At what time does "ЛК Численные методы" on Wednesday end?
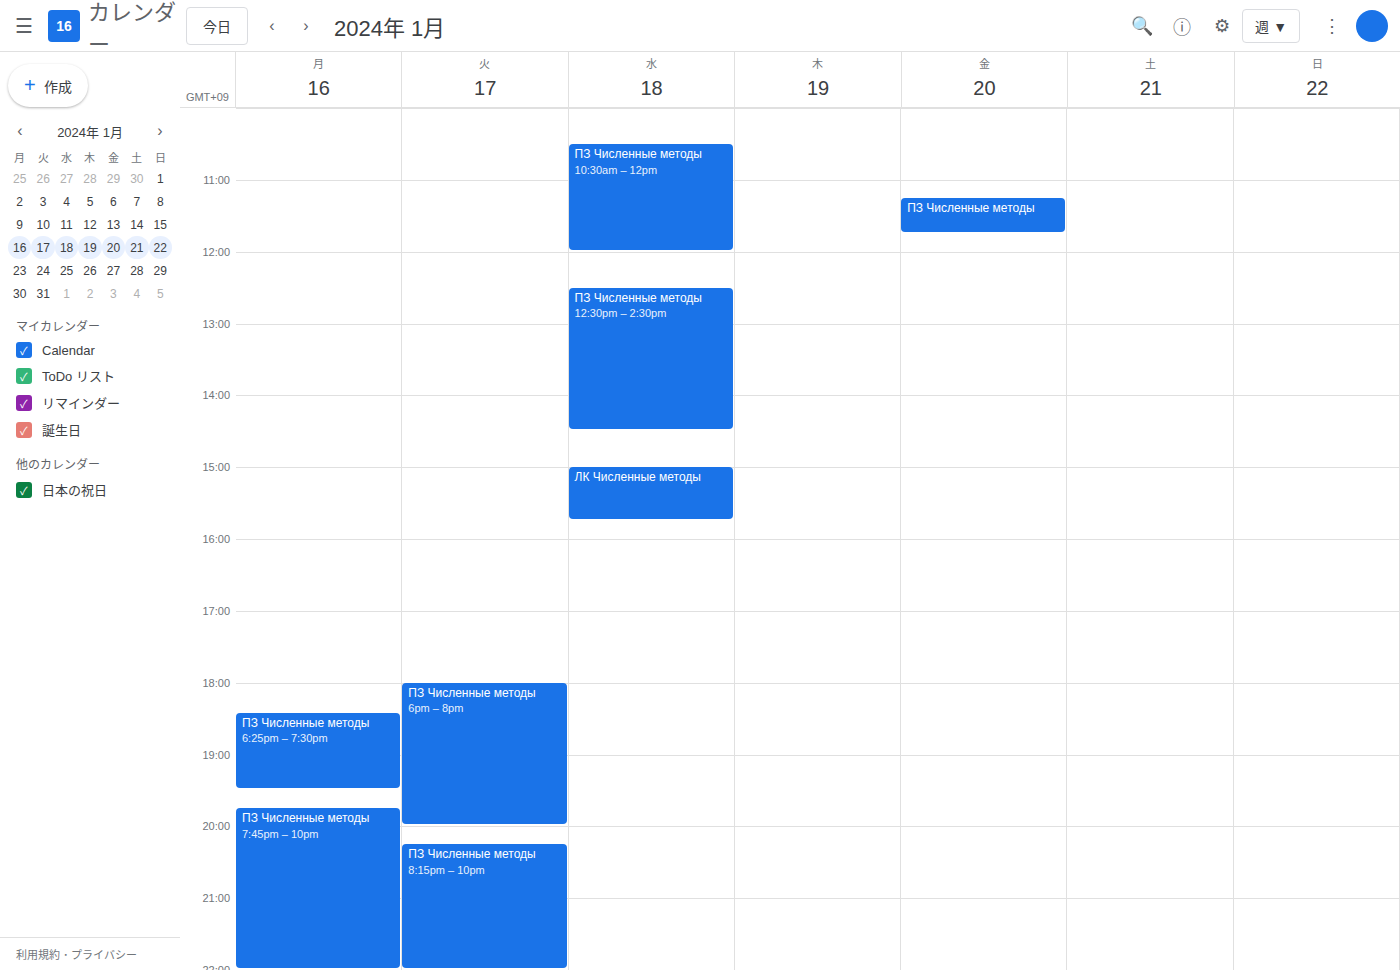
3:45 PM